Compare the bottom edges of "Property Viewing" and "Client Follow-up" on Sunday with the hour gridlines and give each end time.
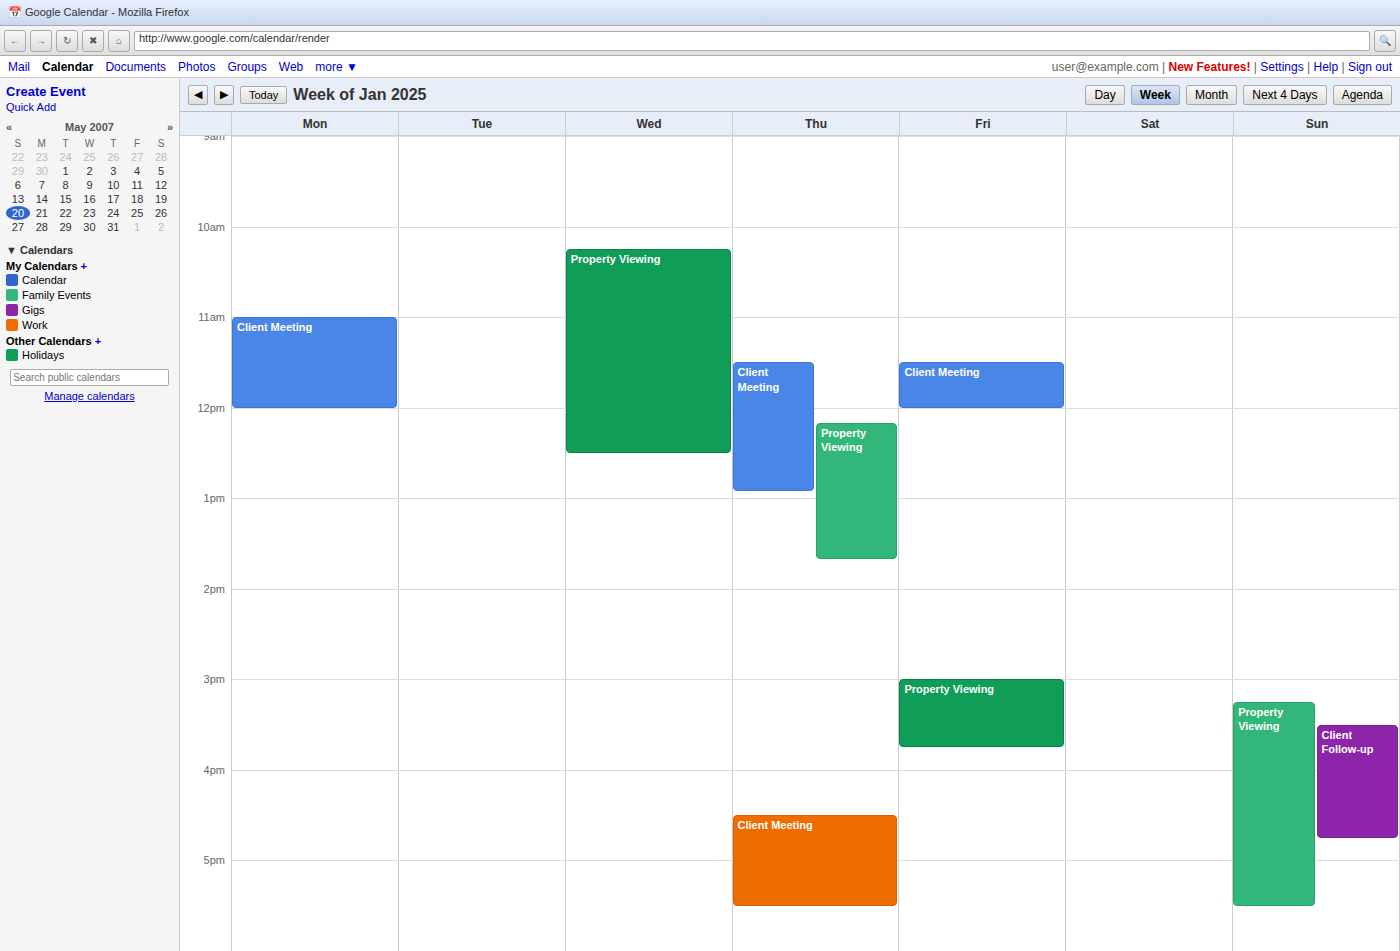
"Property Viewing": 5:30 PM, halfway between the 5 PM and 6 PM lines. "Client Follow-up": 4:45 PM, neither: three quarters of the way from the 4 PM line to the 5 PM line.